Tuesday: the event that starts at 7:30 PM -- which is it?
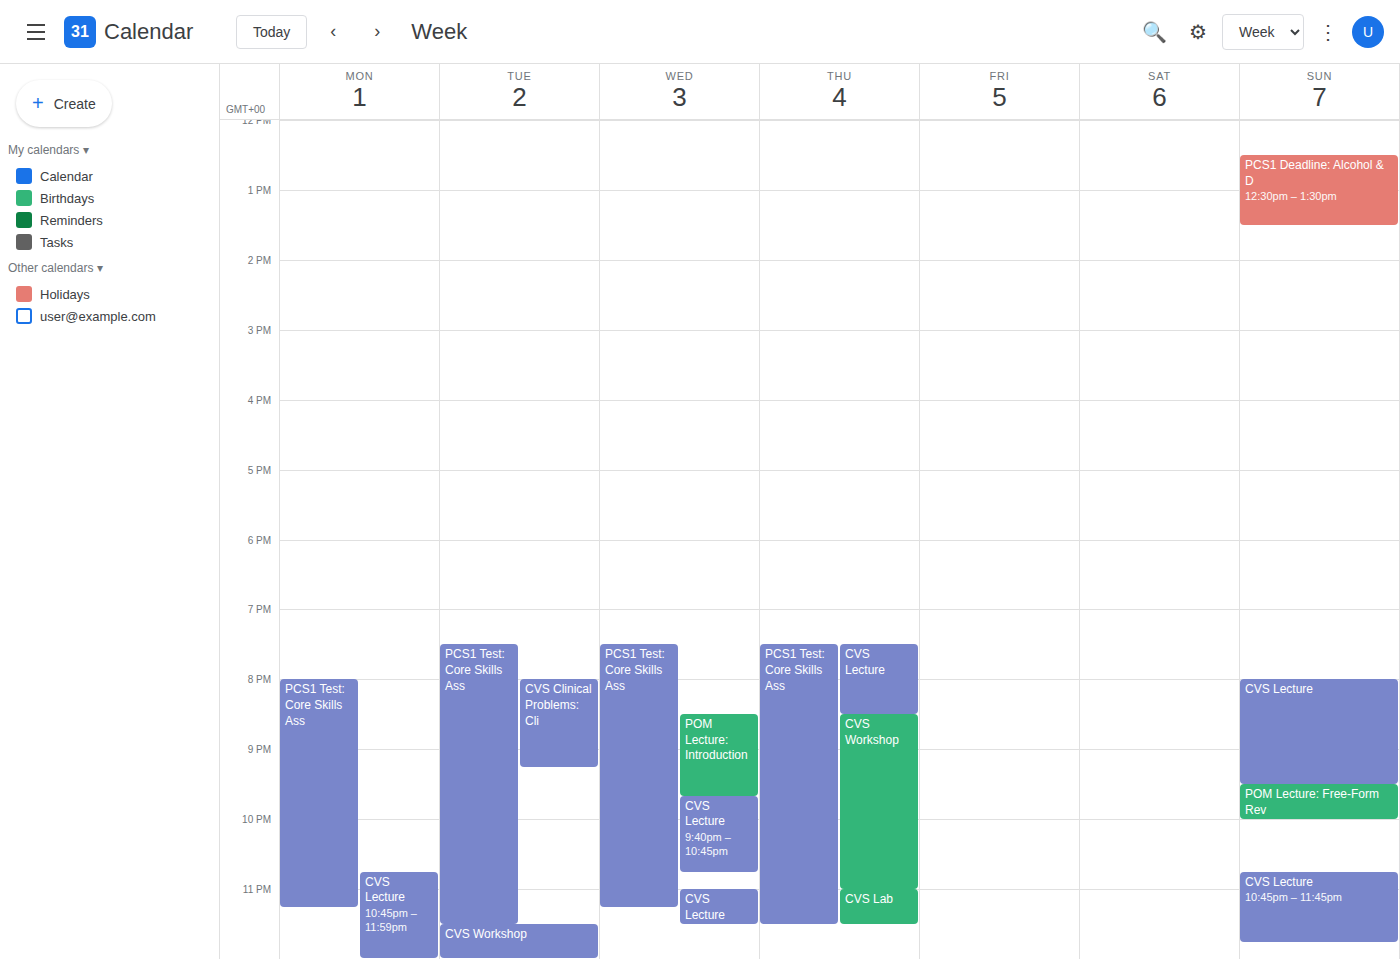
"PCS1 Test: Core Skills Ass"